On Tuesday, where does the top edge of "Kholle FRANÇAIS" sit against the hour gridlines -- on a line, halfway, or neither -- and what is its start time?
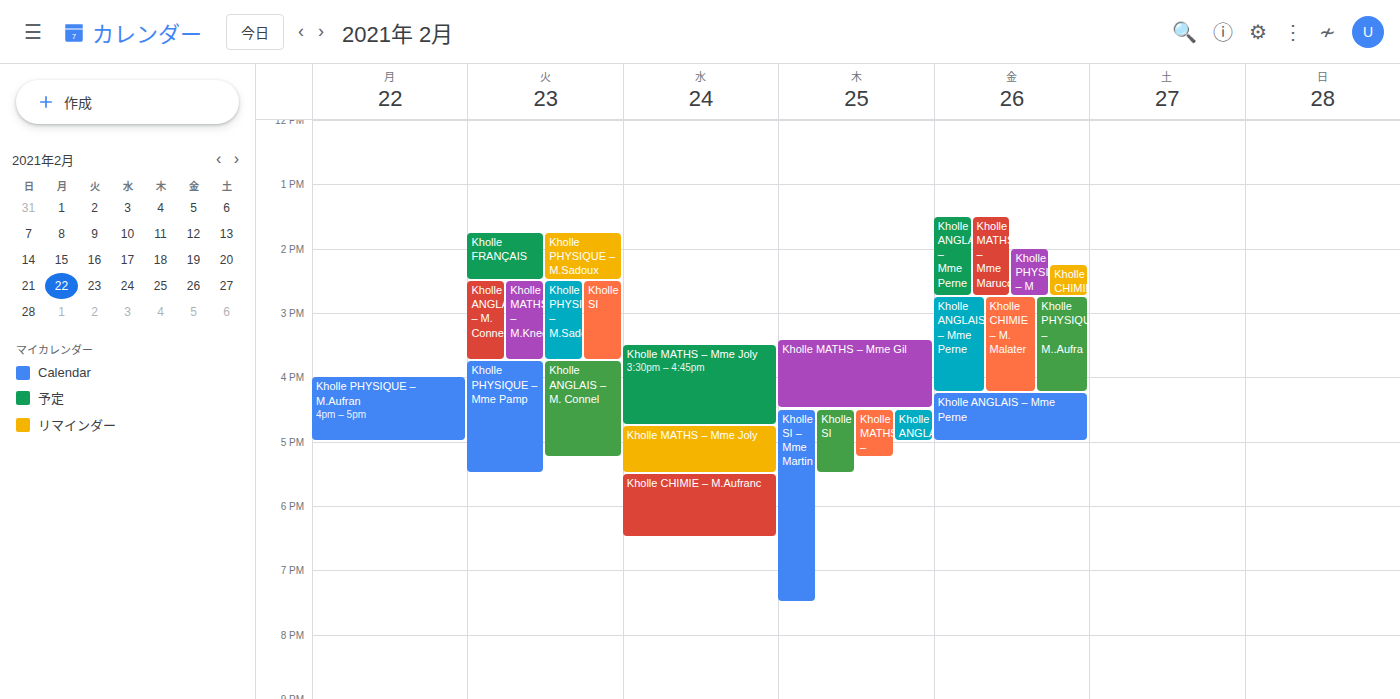
1:45 PM -- neither: three quarters of the way from the 1 PM line to the 2 PM line.